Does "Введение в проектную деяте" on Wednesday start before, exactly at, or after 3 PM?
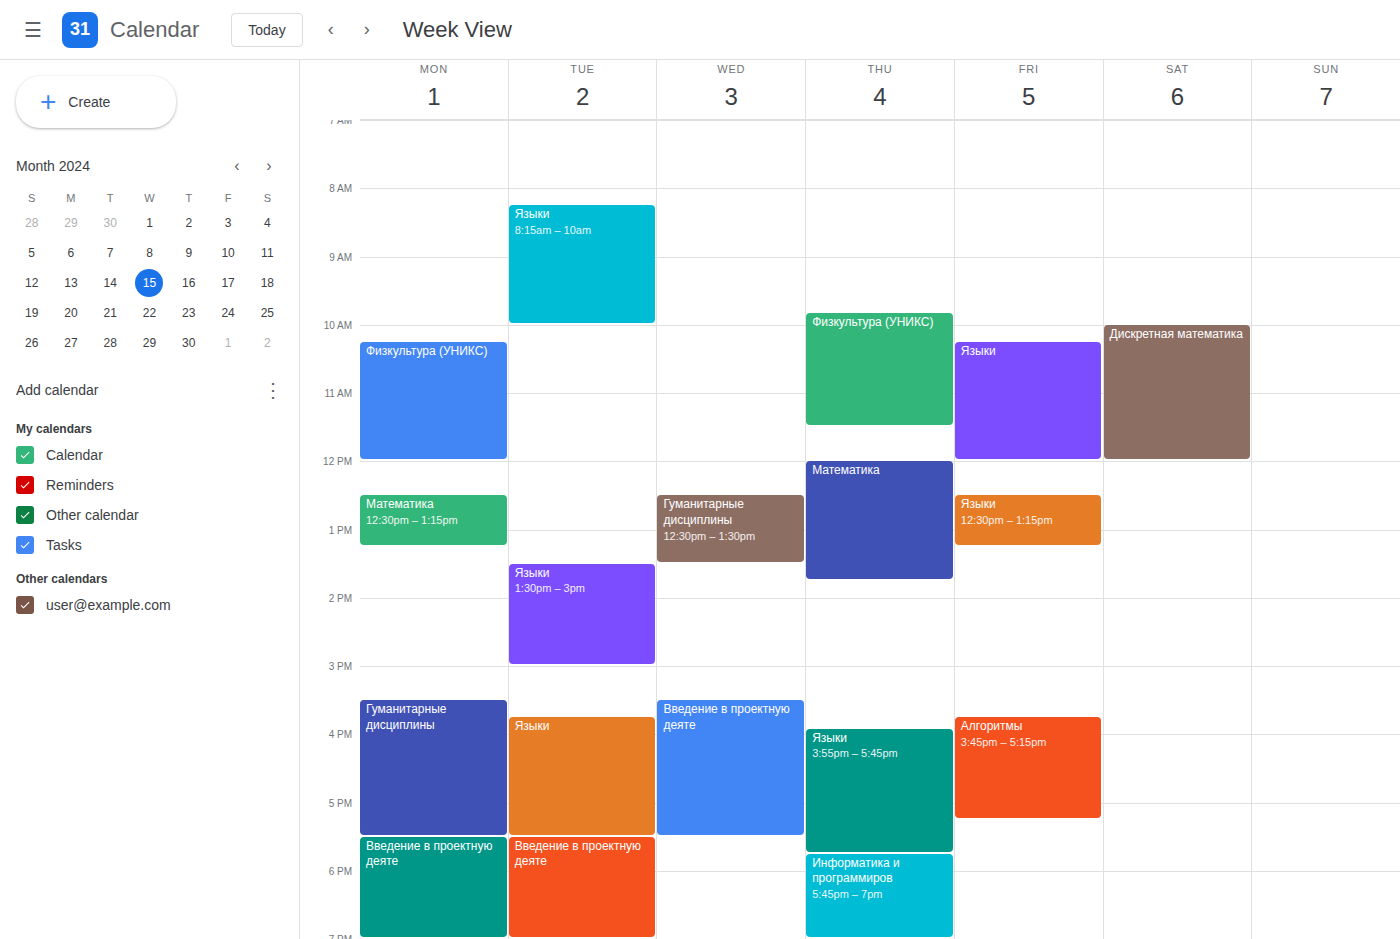
3:30 PM -- after 3 PM, 30 minutes below the 3 PM line.